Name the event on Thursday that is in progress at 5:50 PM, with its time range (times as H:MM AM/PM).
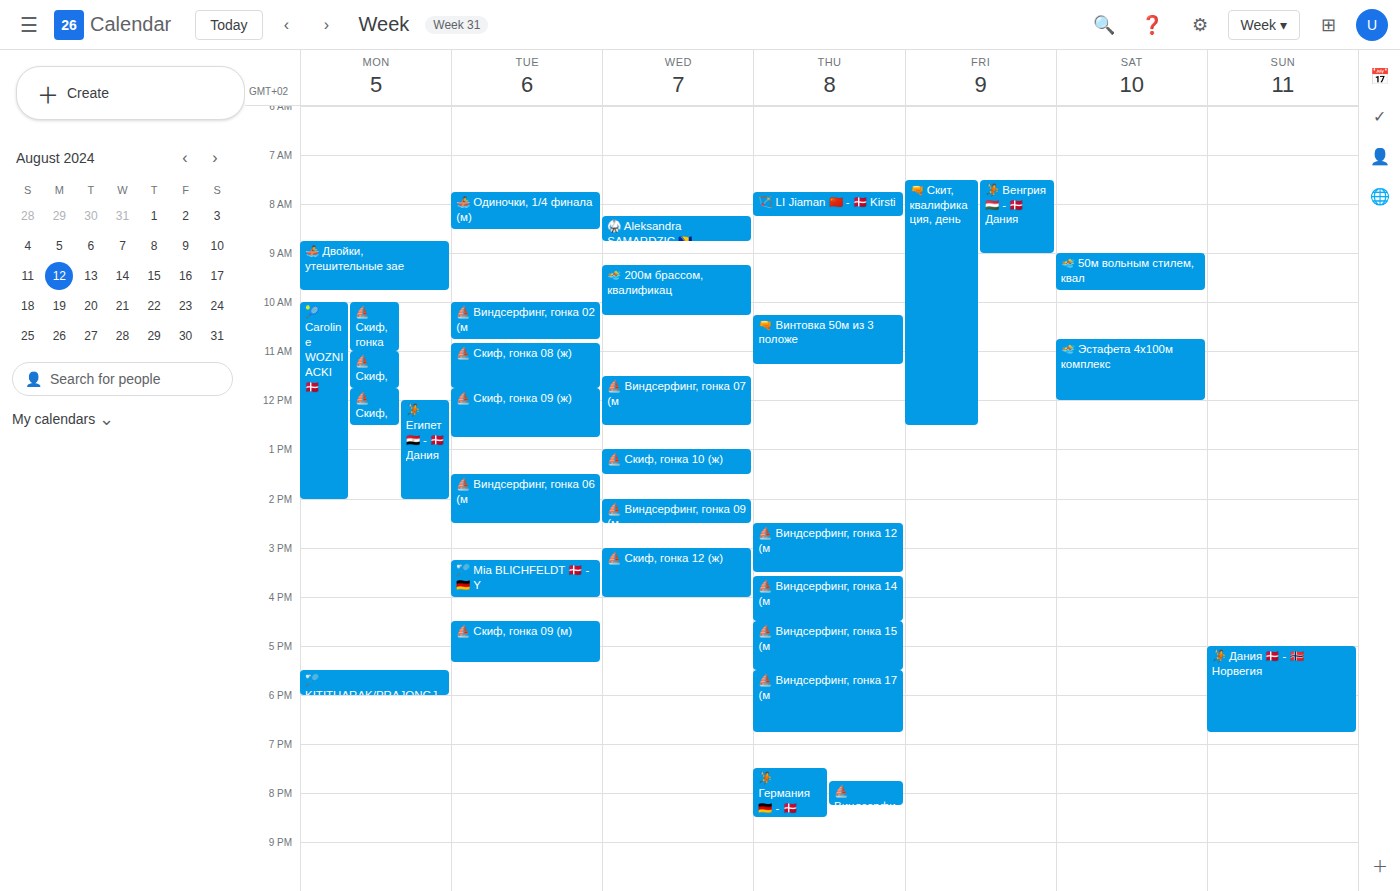
"⛵ Виндсерфинг, гонка 17 (м", 5:30 PM to 6:45 PM